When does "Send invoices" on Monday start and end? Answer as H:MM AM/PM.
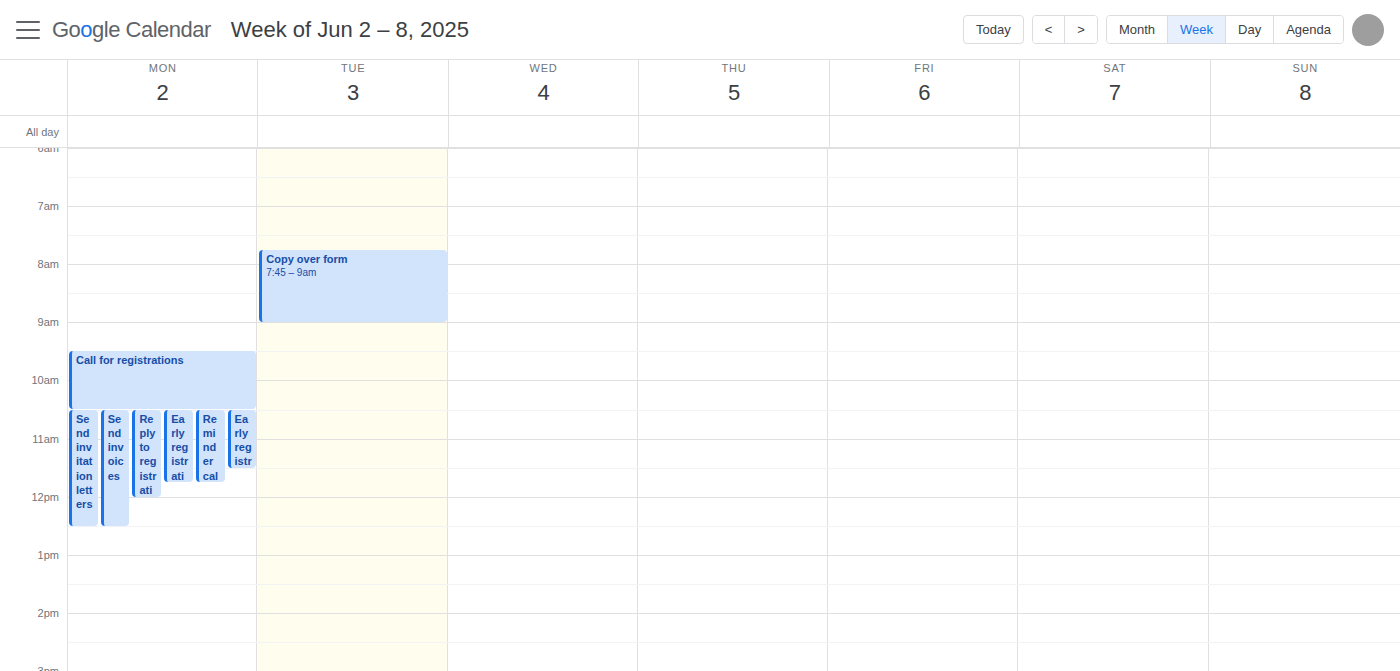
10:30 AM to 12:30 PM